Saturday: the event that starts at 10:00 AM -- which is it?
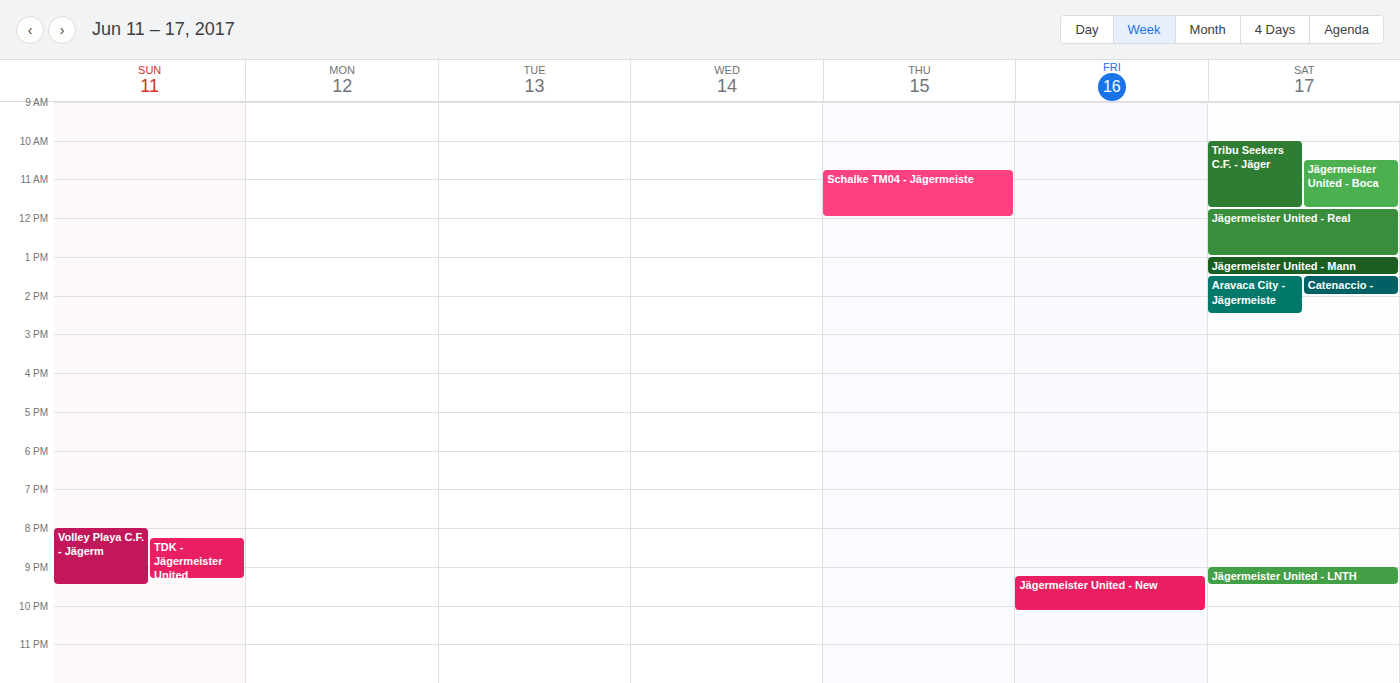
"Tribu Seekers C.F. - Jäger"